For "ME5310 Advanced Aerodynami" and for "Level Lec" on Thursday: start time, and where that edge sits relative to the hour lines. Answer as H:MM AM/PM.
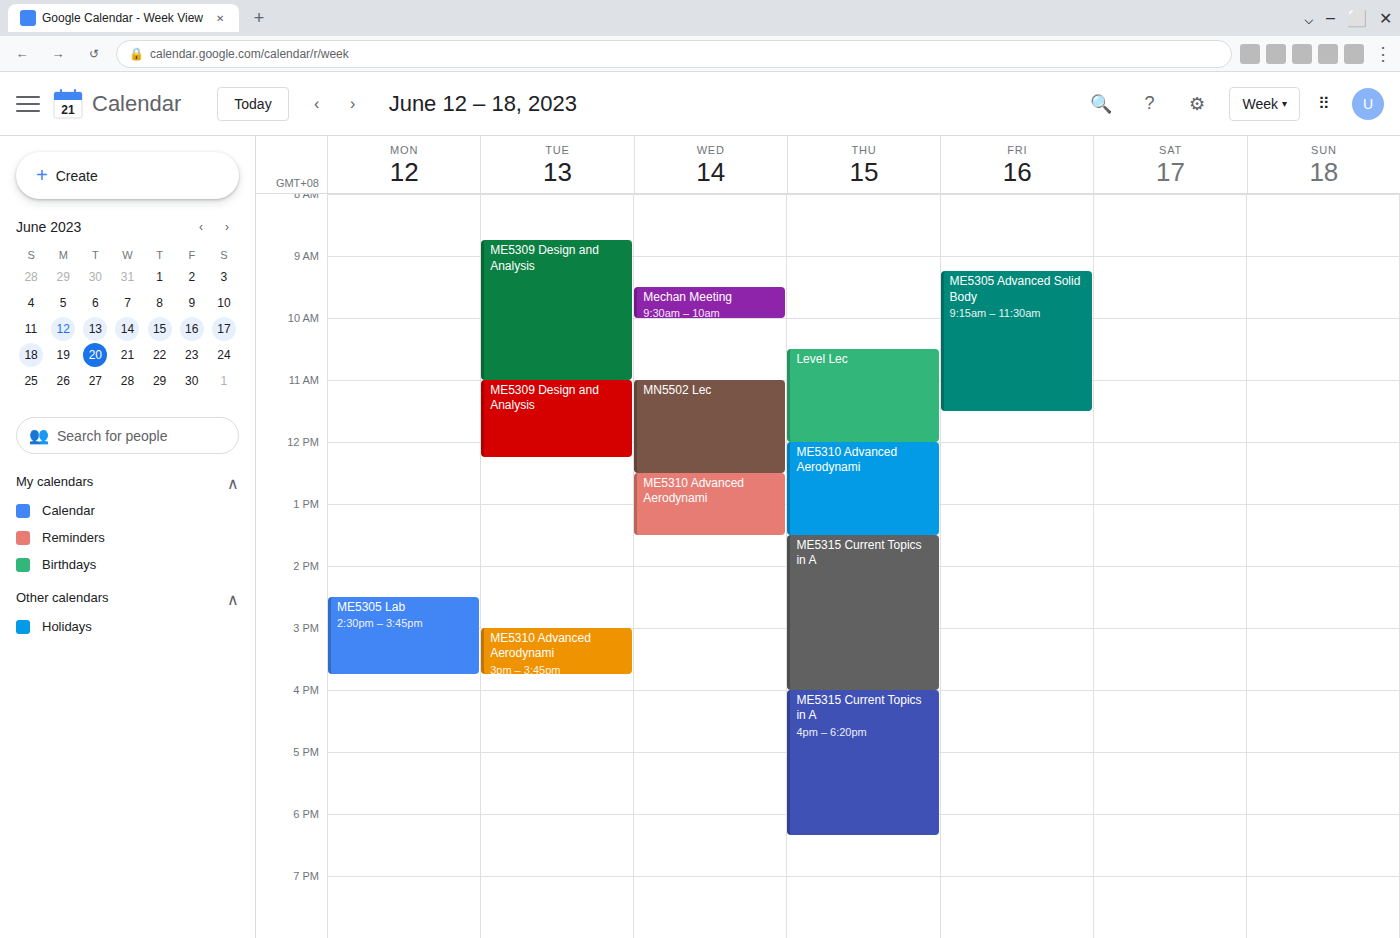
"ME5310 Advanced Aerodynami": 12:00 PM, exactly on the 12 PM line. "Level Lec": 10:30 AM, halfway between the 10 AM and 11 AM lines.